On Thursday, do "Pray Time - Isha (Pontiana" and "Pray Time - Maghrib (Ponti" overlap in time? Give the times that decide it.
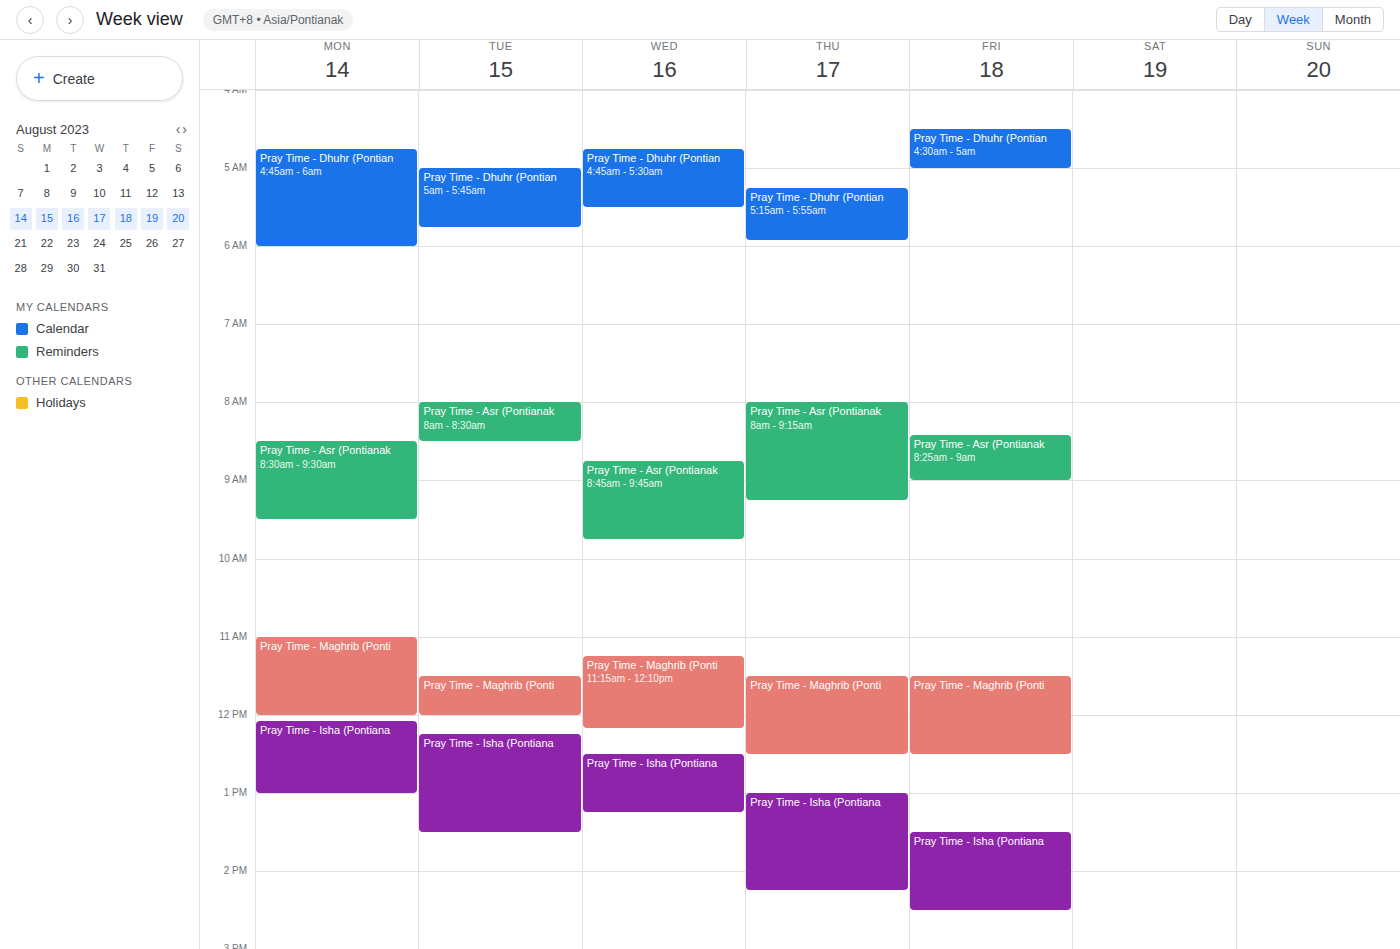
"Pray Time - Maghrib (Ponti" ends at 12:30 PM and "Pray Time - Isha (Pontiana" starts at 1:00 PM -- no overlap.